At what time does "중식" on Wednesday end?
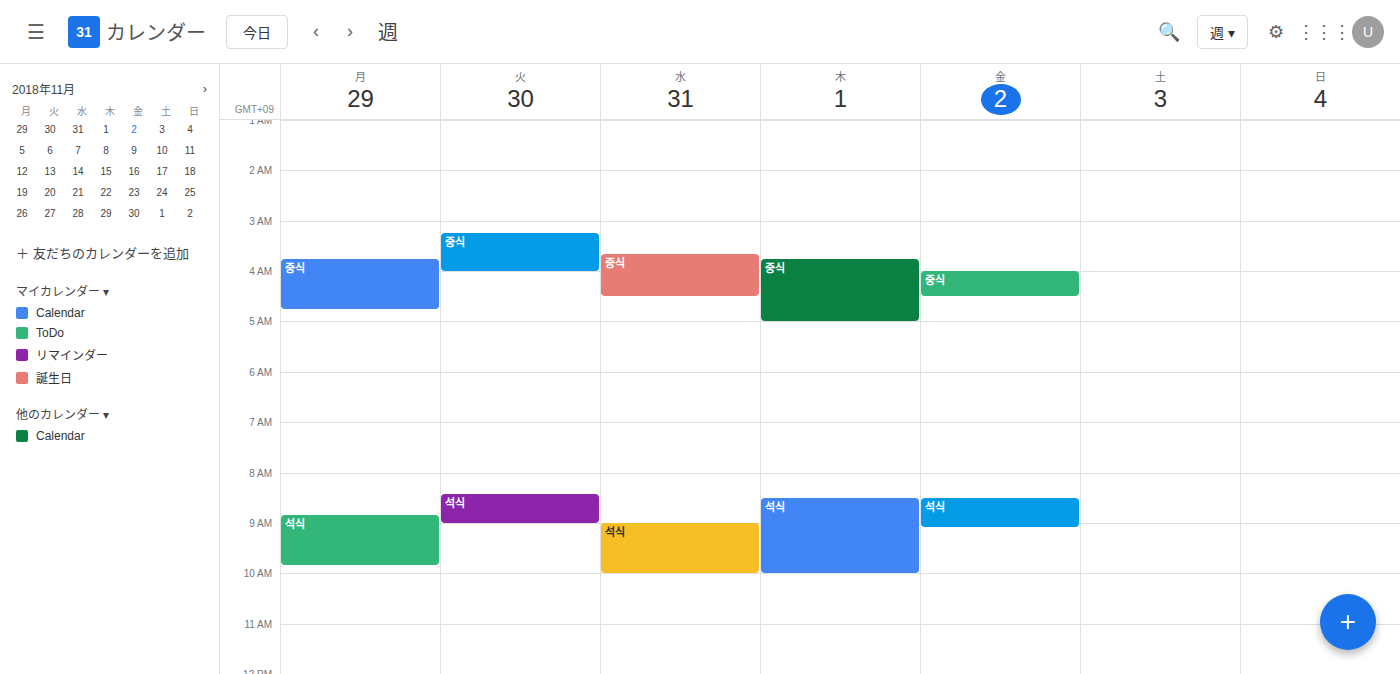
04:30